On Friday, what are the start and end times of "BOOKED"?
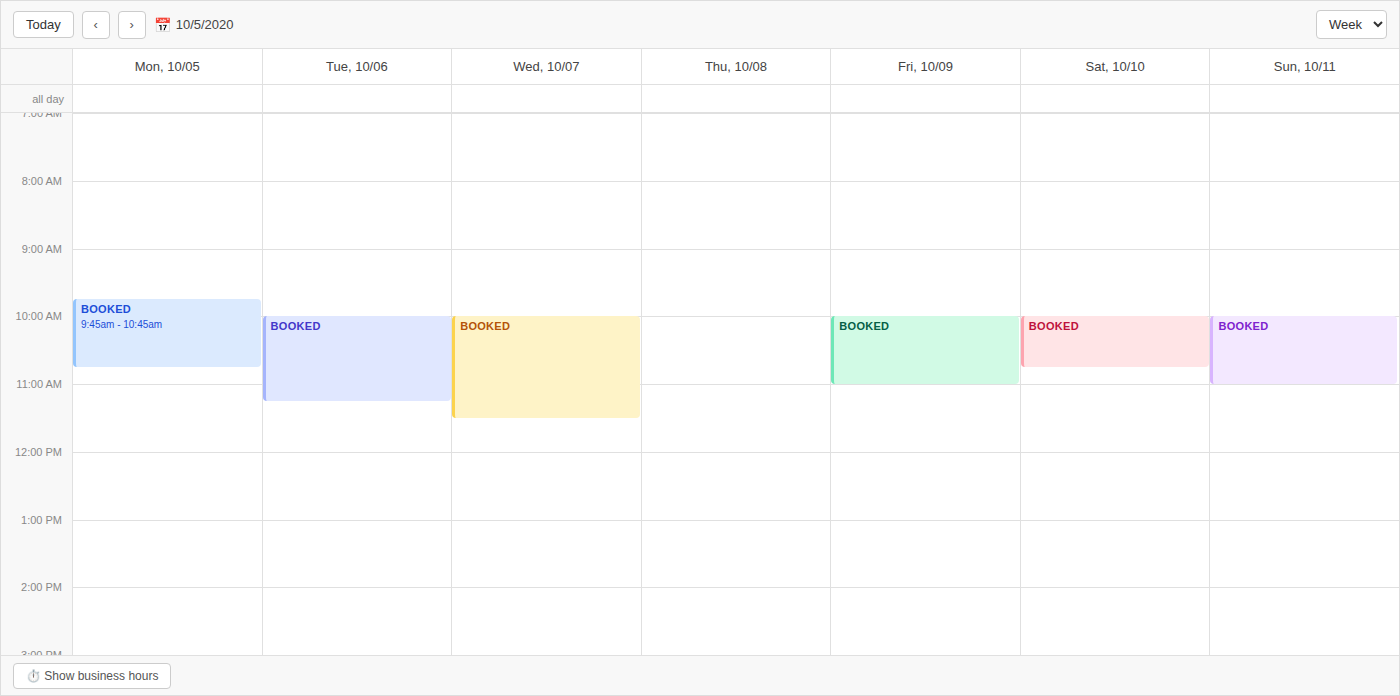
10:00 AM to 11:00 AM